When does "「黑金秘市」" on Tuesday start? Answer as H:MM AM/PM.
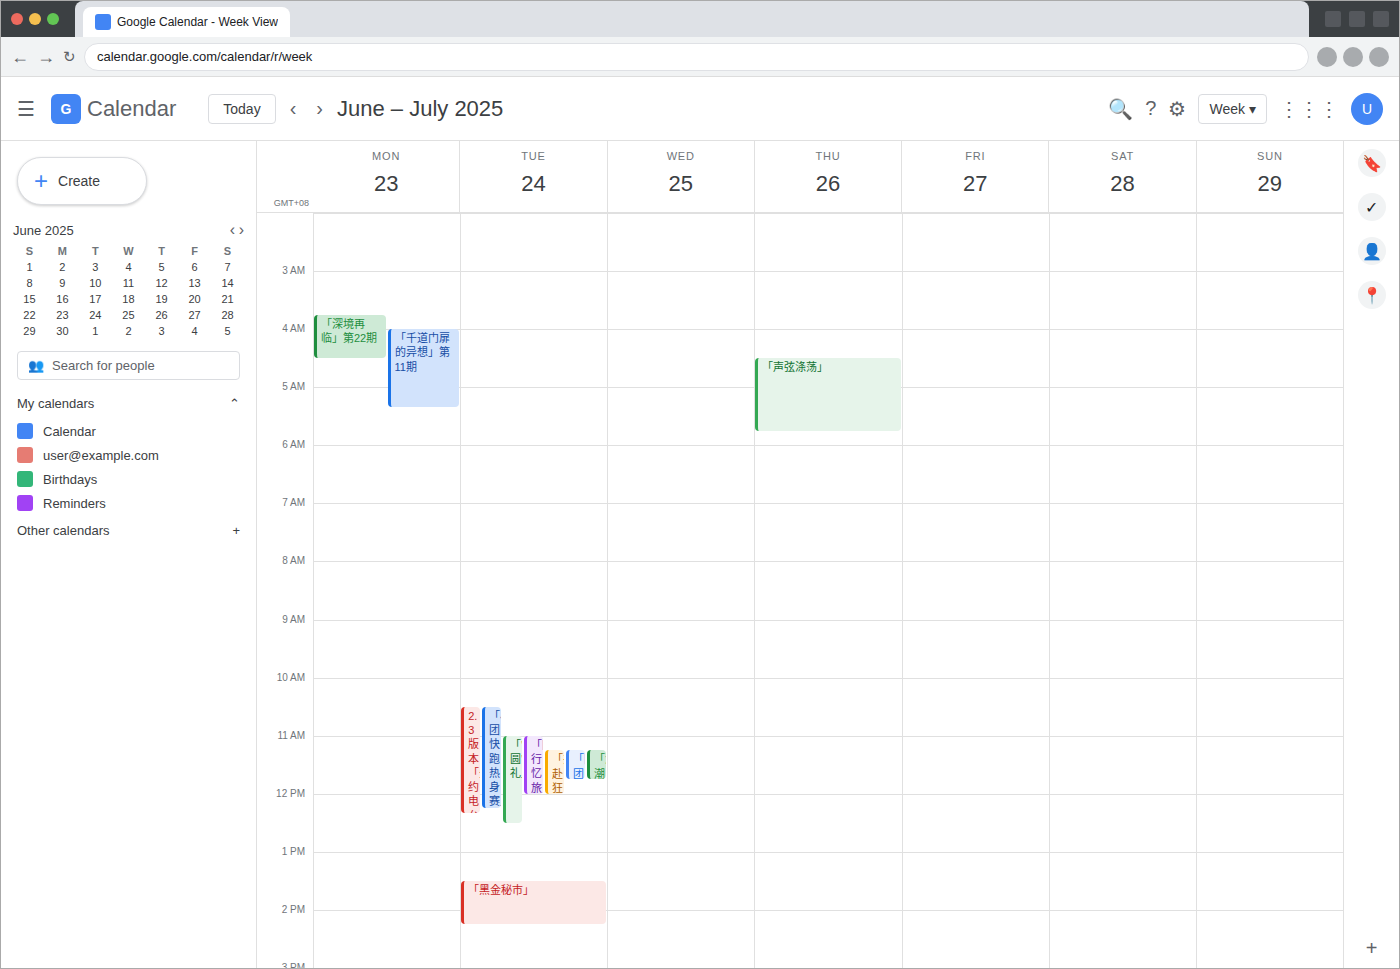
1:30 PM